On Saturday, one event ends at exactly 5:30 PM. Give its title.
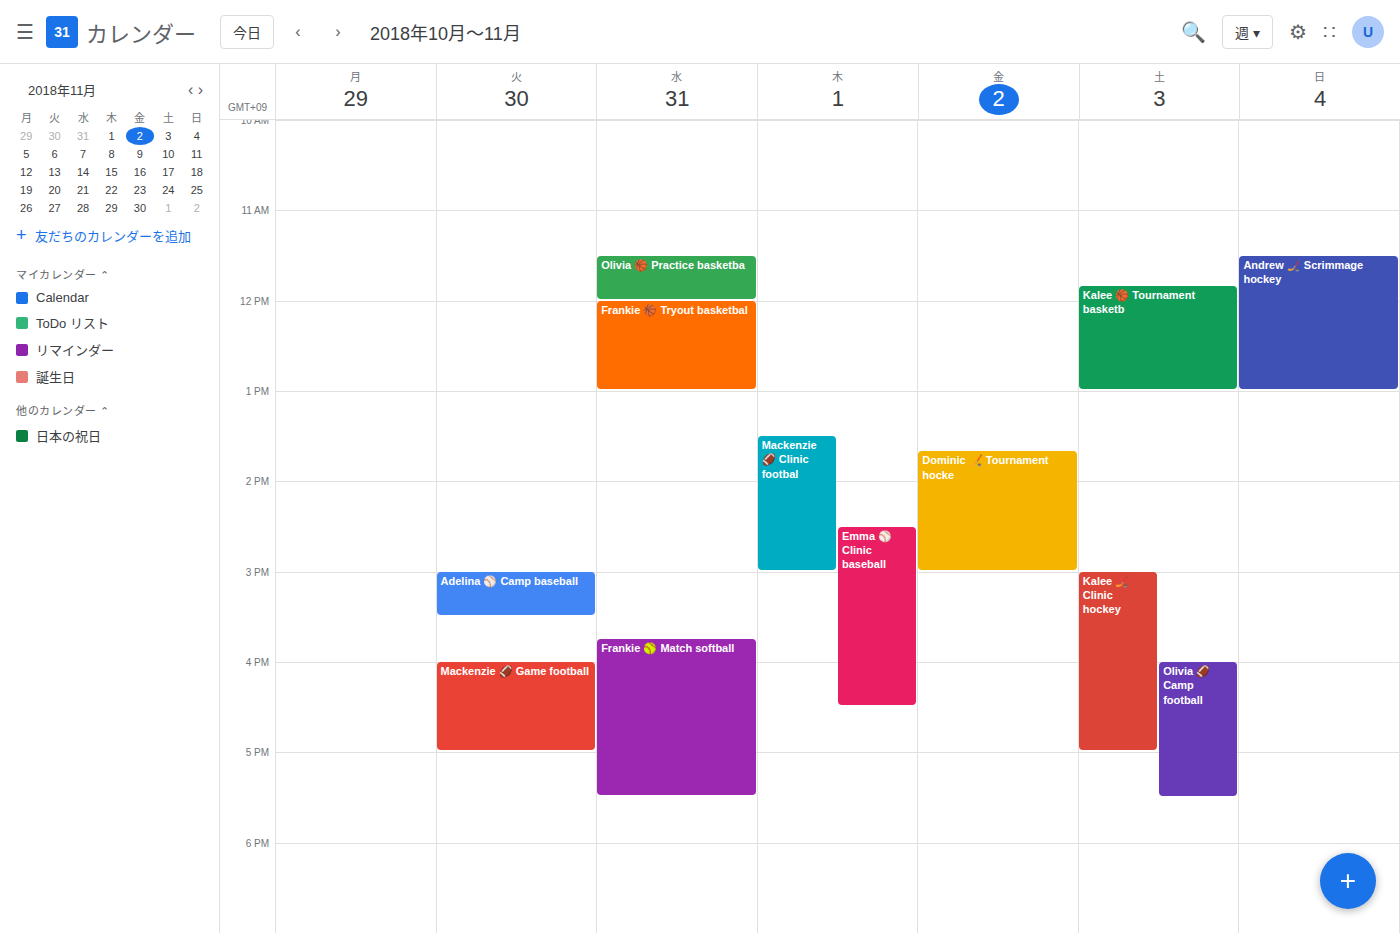
"Olivia 🏈 Camp football"